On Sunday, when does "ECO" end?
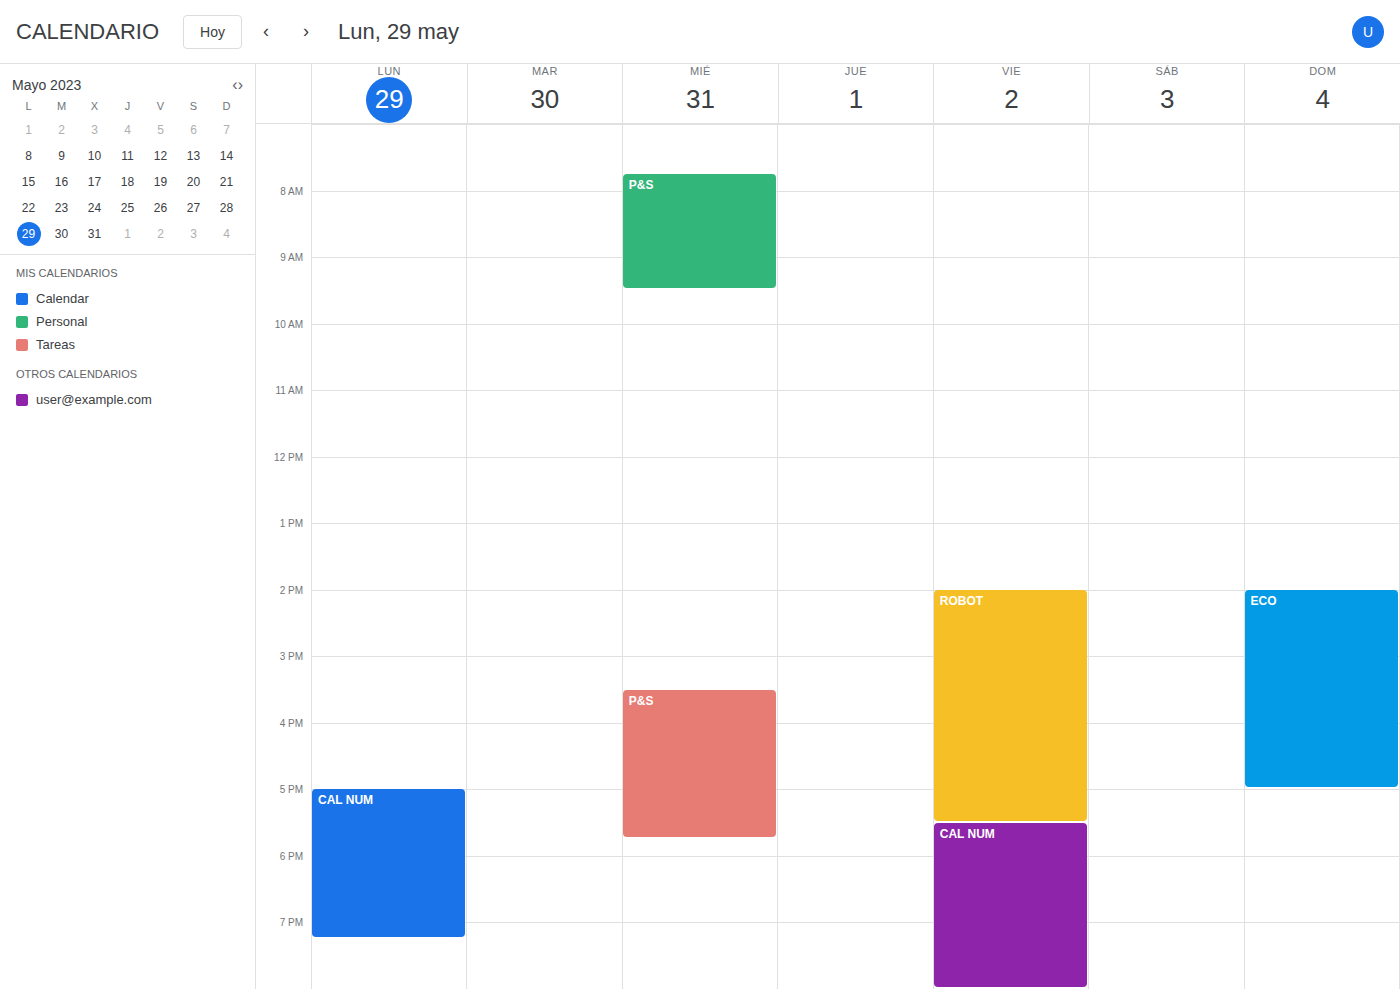
5:00 PM